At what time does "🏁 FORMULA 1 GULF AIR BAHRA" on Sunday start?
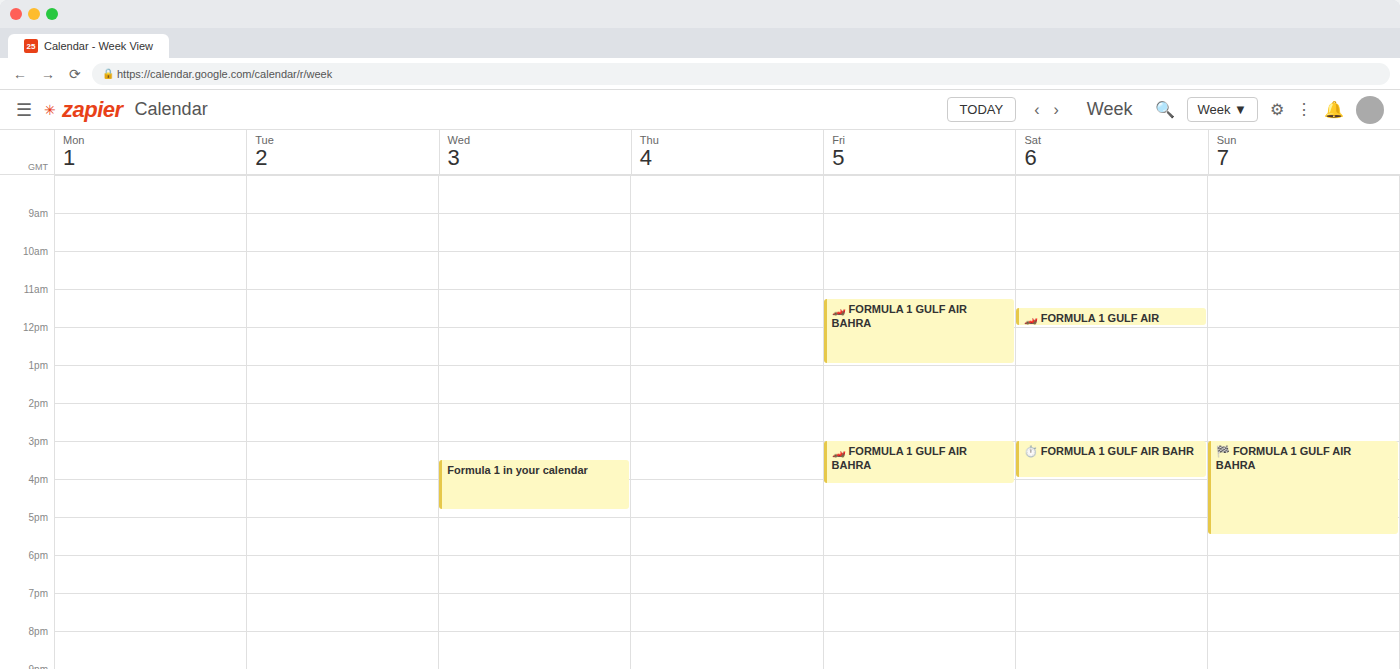
3:00 PM